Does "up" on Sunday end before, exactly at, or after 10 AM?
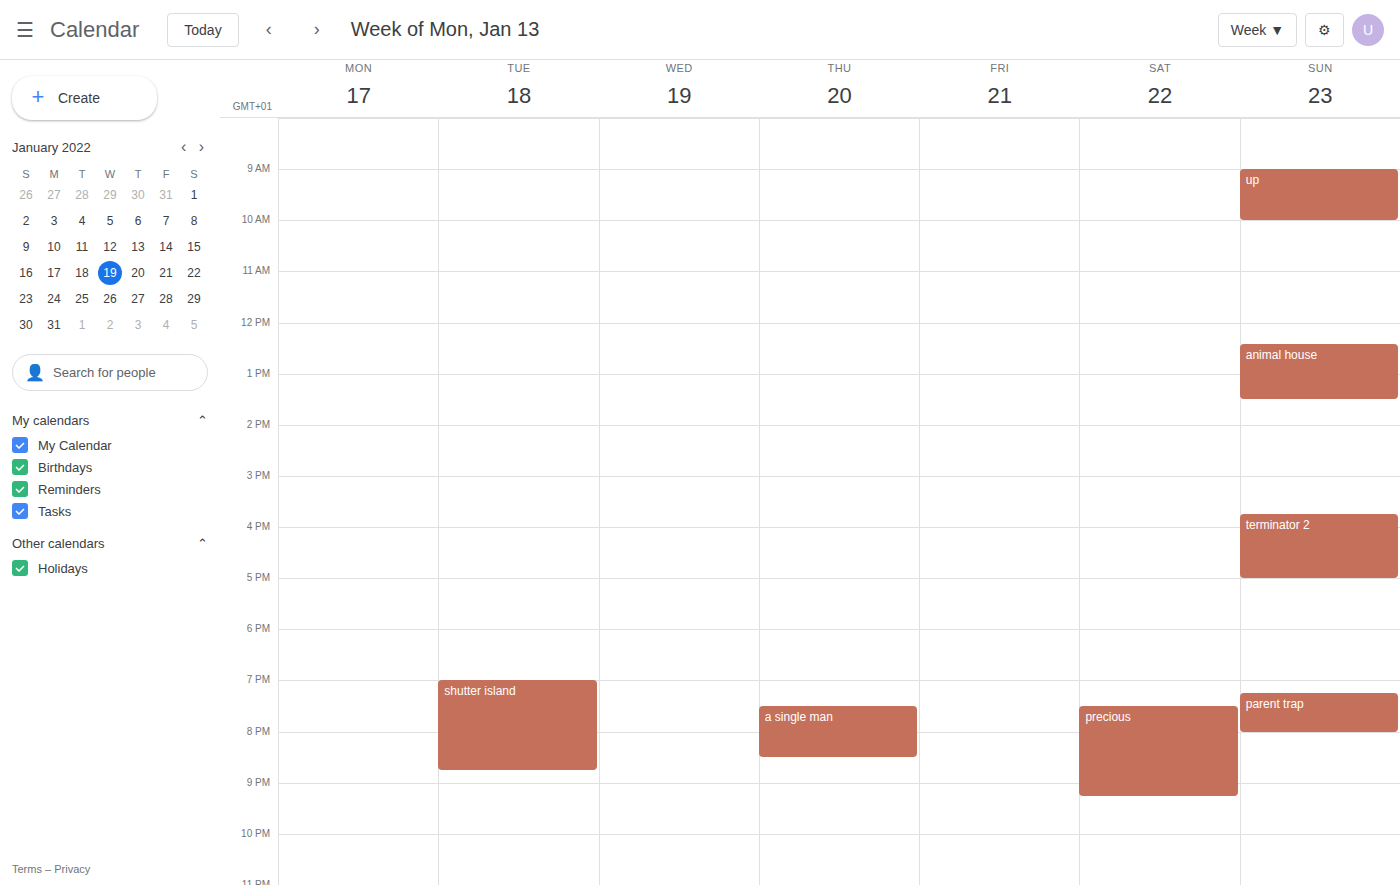
10:00 AM -- exactly at 10 AM, on the 10 AM line.